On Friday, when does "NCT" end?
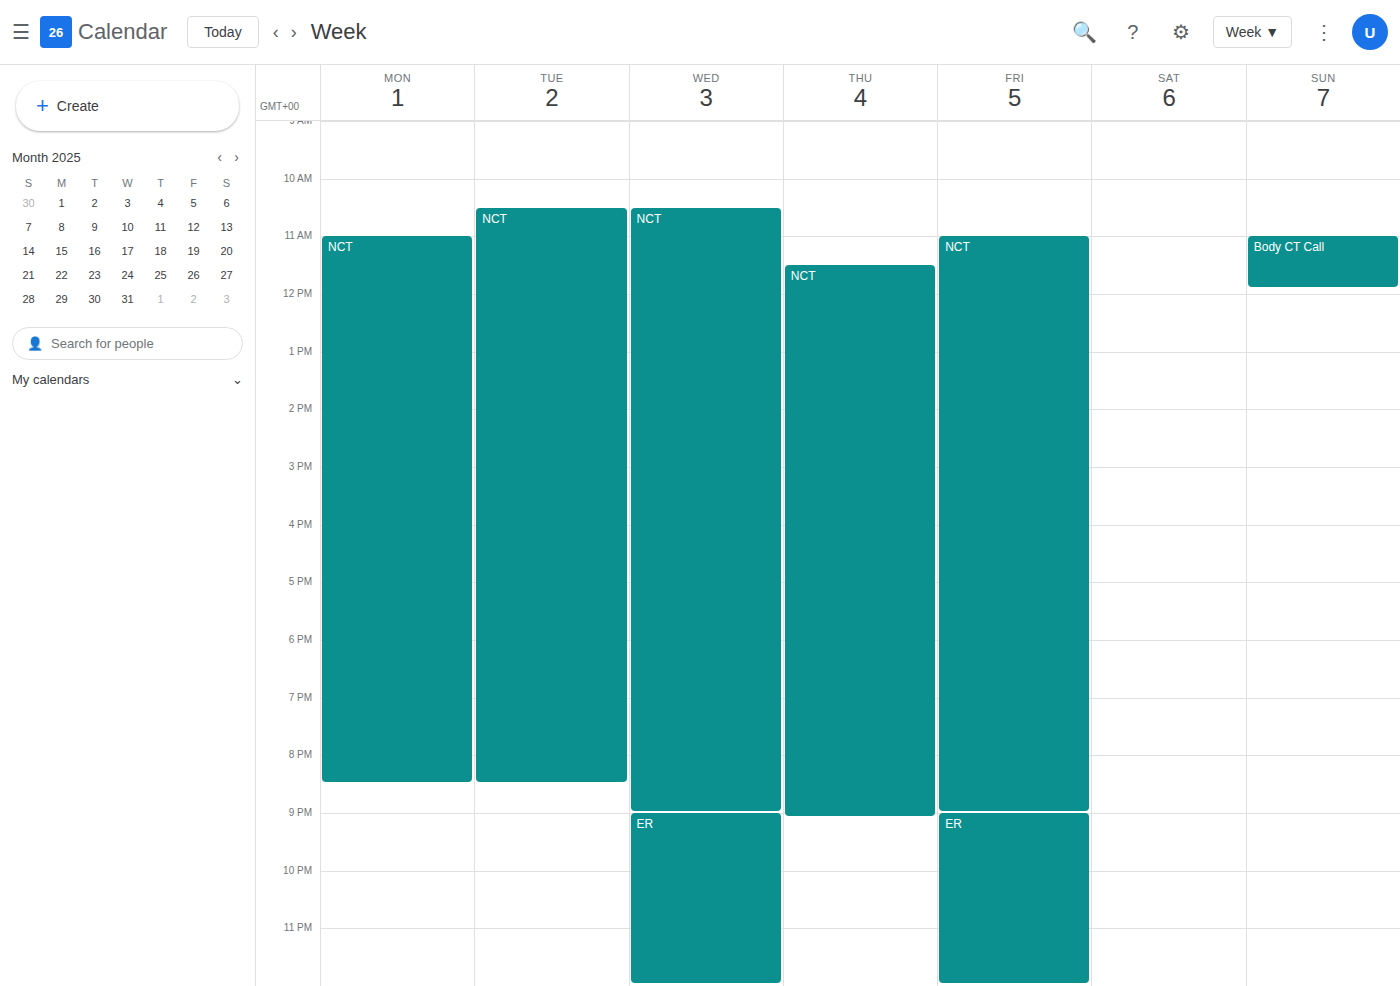
9:00 PM